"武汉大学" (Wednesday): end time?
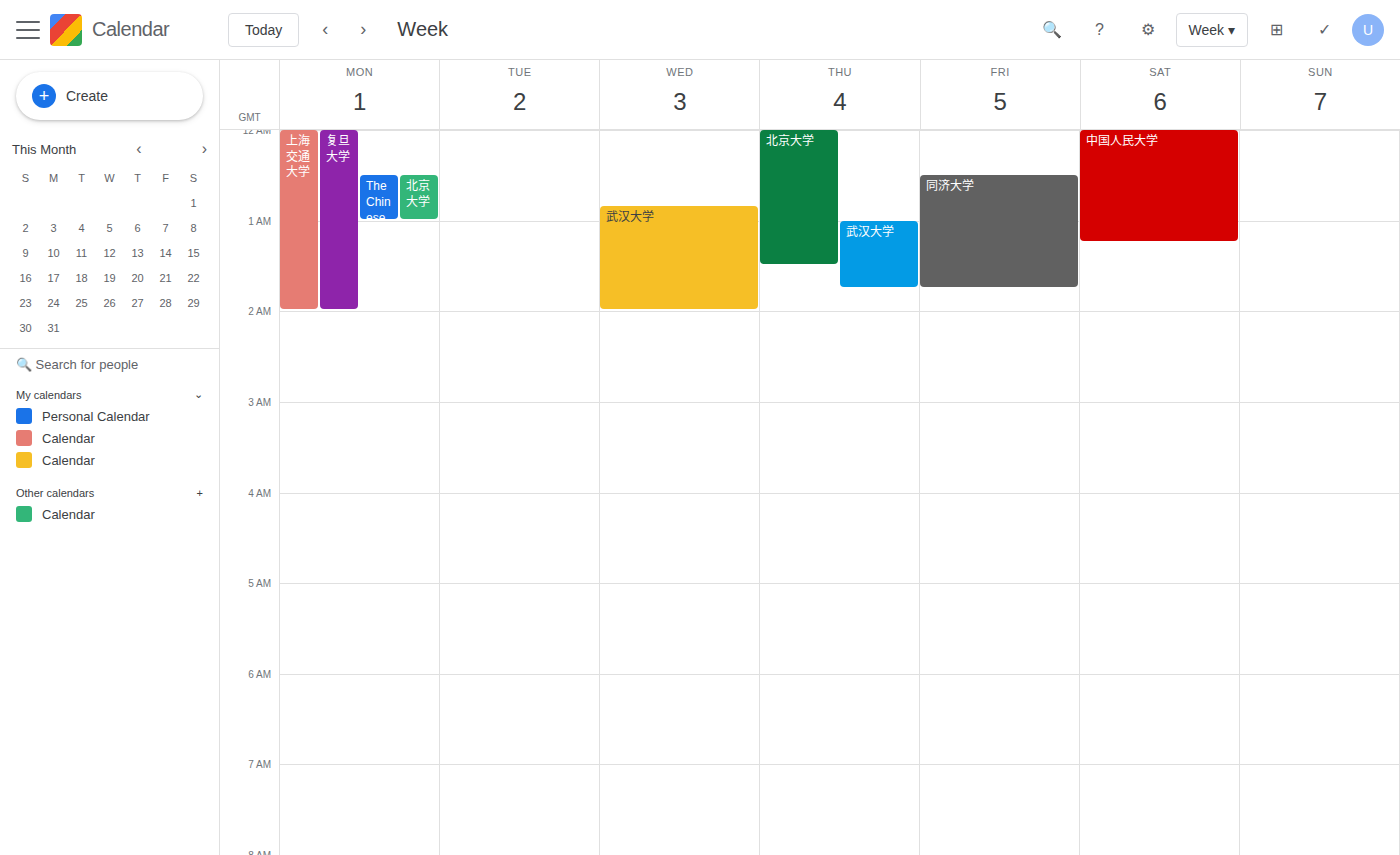
2:00 AM